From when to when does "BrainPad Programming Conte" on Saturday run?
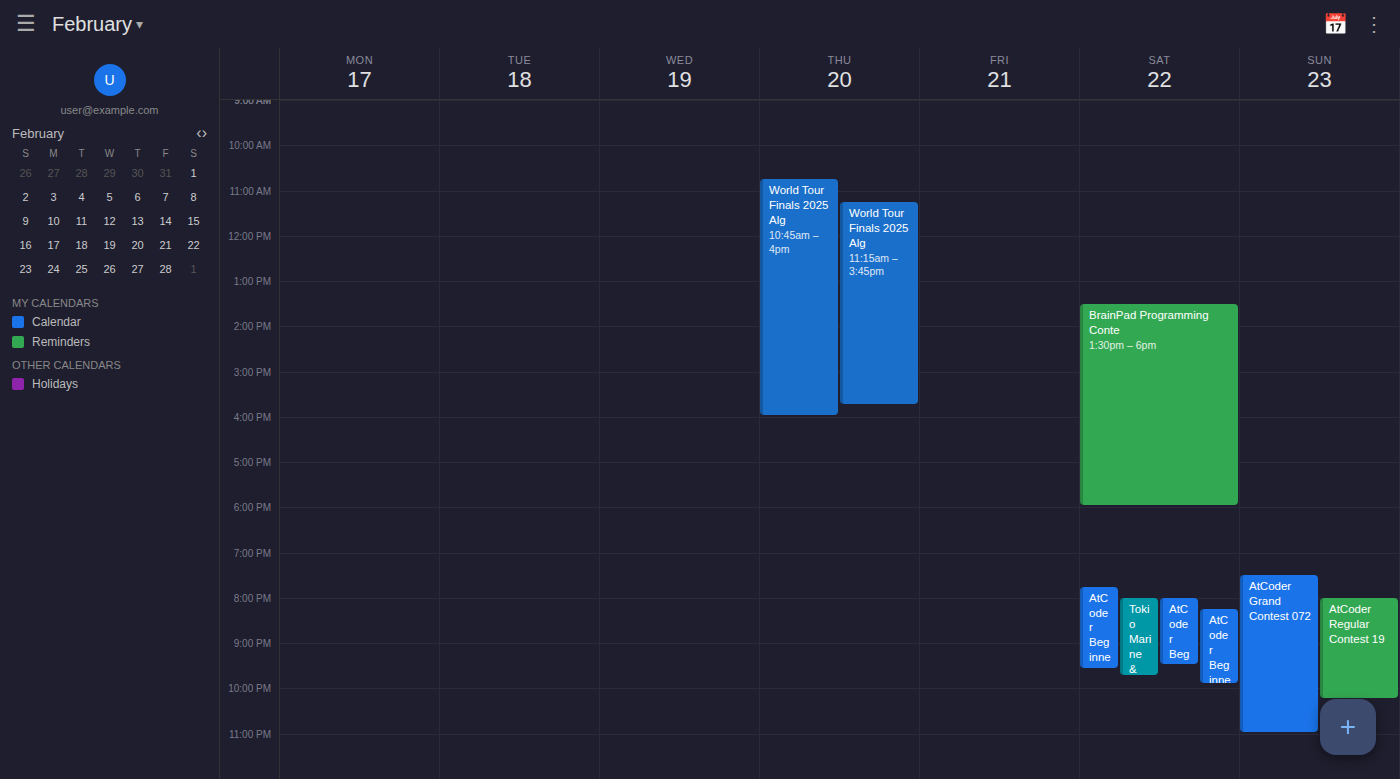
1:30 PM to 6:00 PM